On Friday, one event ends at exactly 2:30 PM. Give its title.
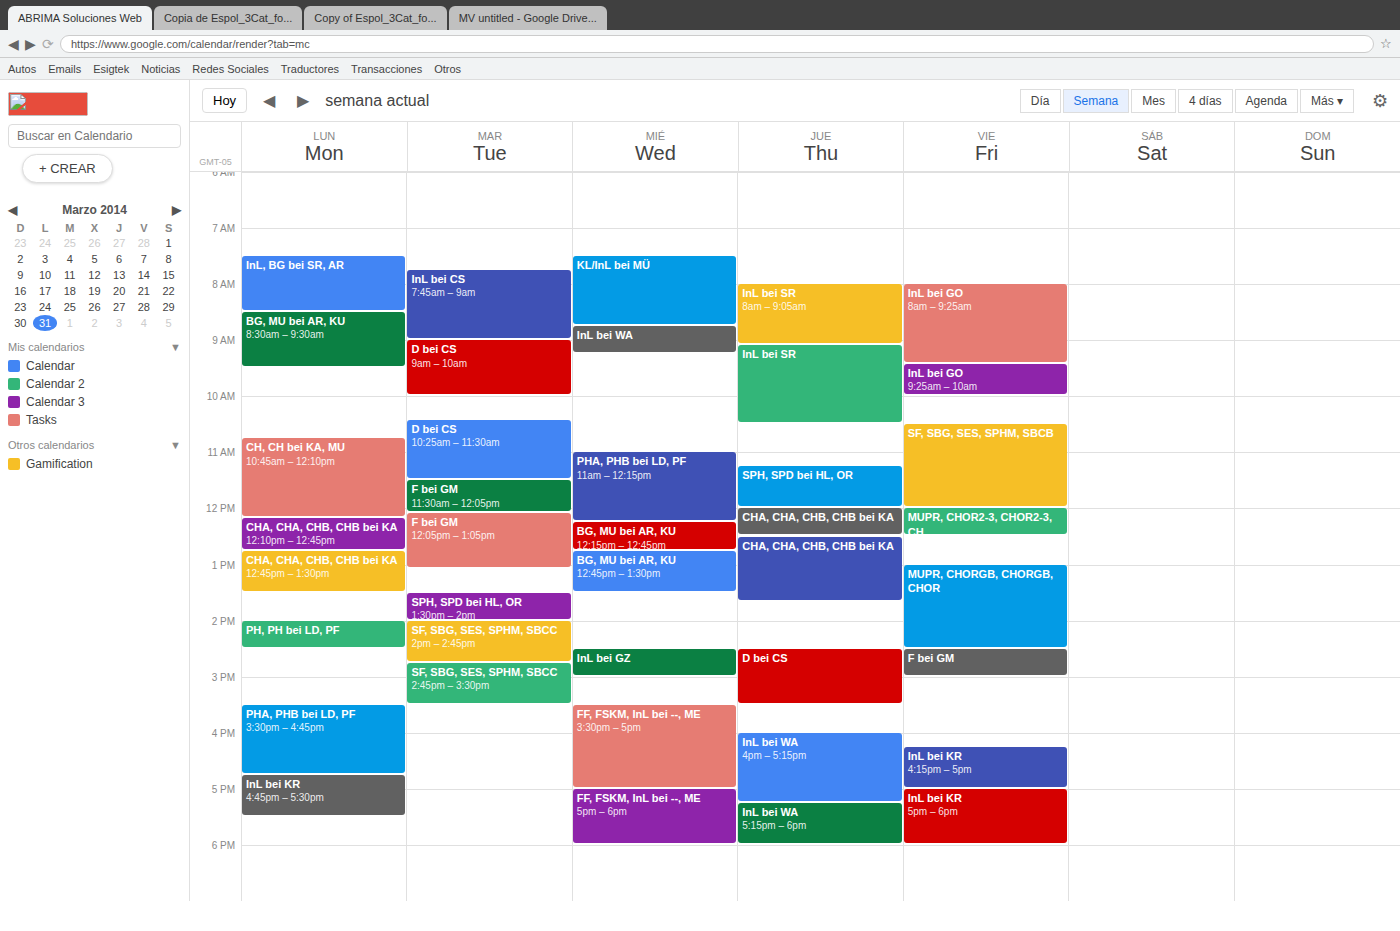
"MUPR, CHORGB, CHORGB, CHOR"